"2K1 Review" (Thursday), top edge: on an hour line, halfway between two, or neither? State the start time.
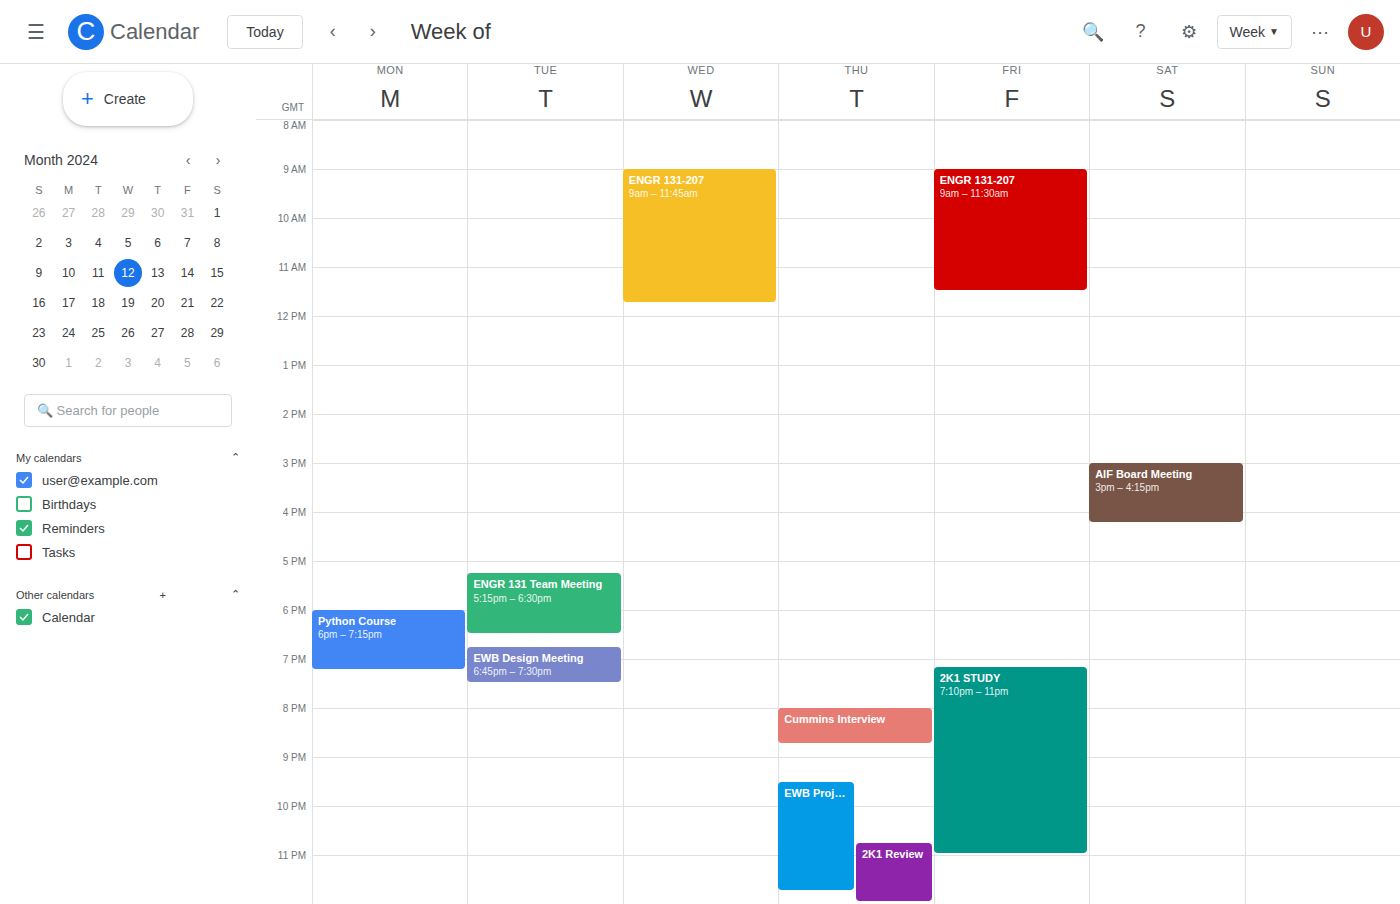
10:45 PM -- neither: three quarters of the way from the 10 PM line to the 11 PM line.